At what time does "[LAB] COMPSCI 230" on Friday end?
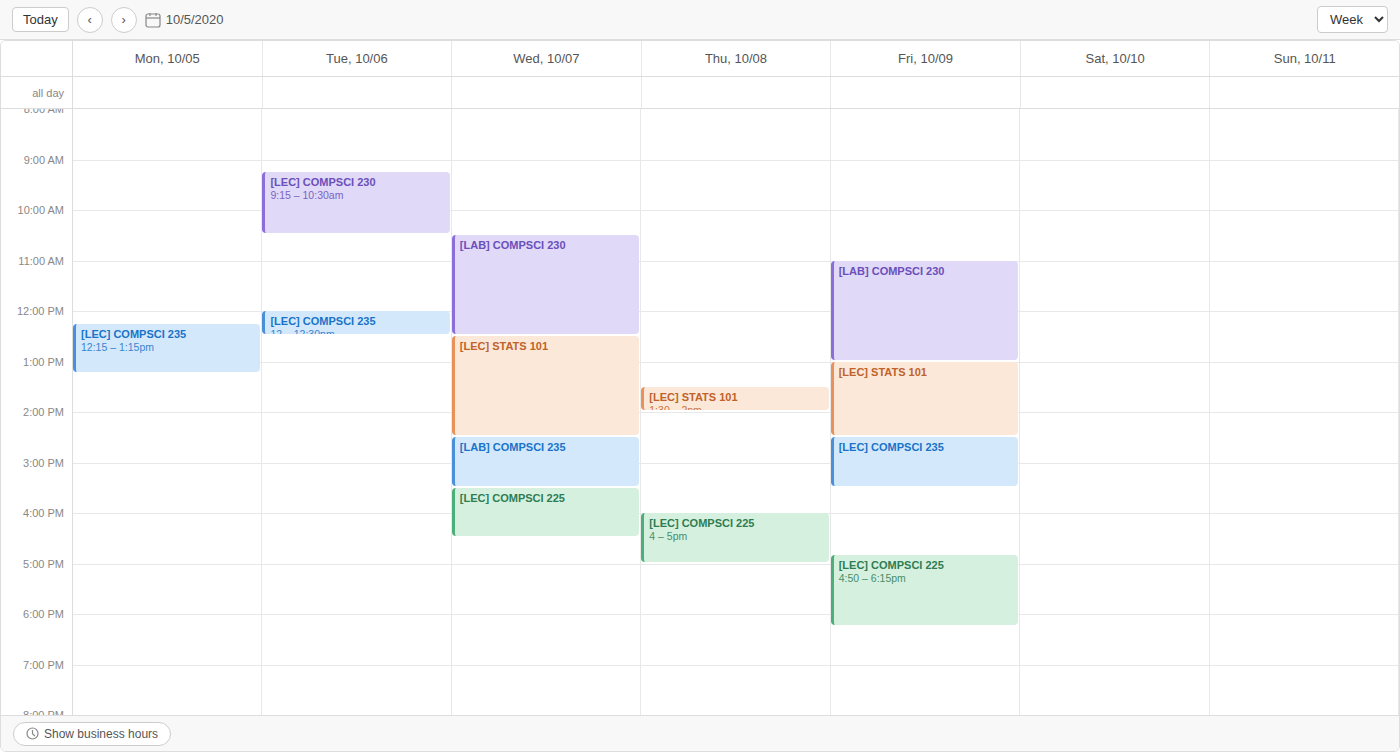
1:00 PM